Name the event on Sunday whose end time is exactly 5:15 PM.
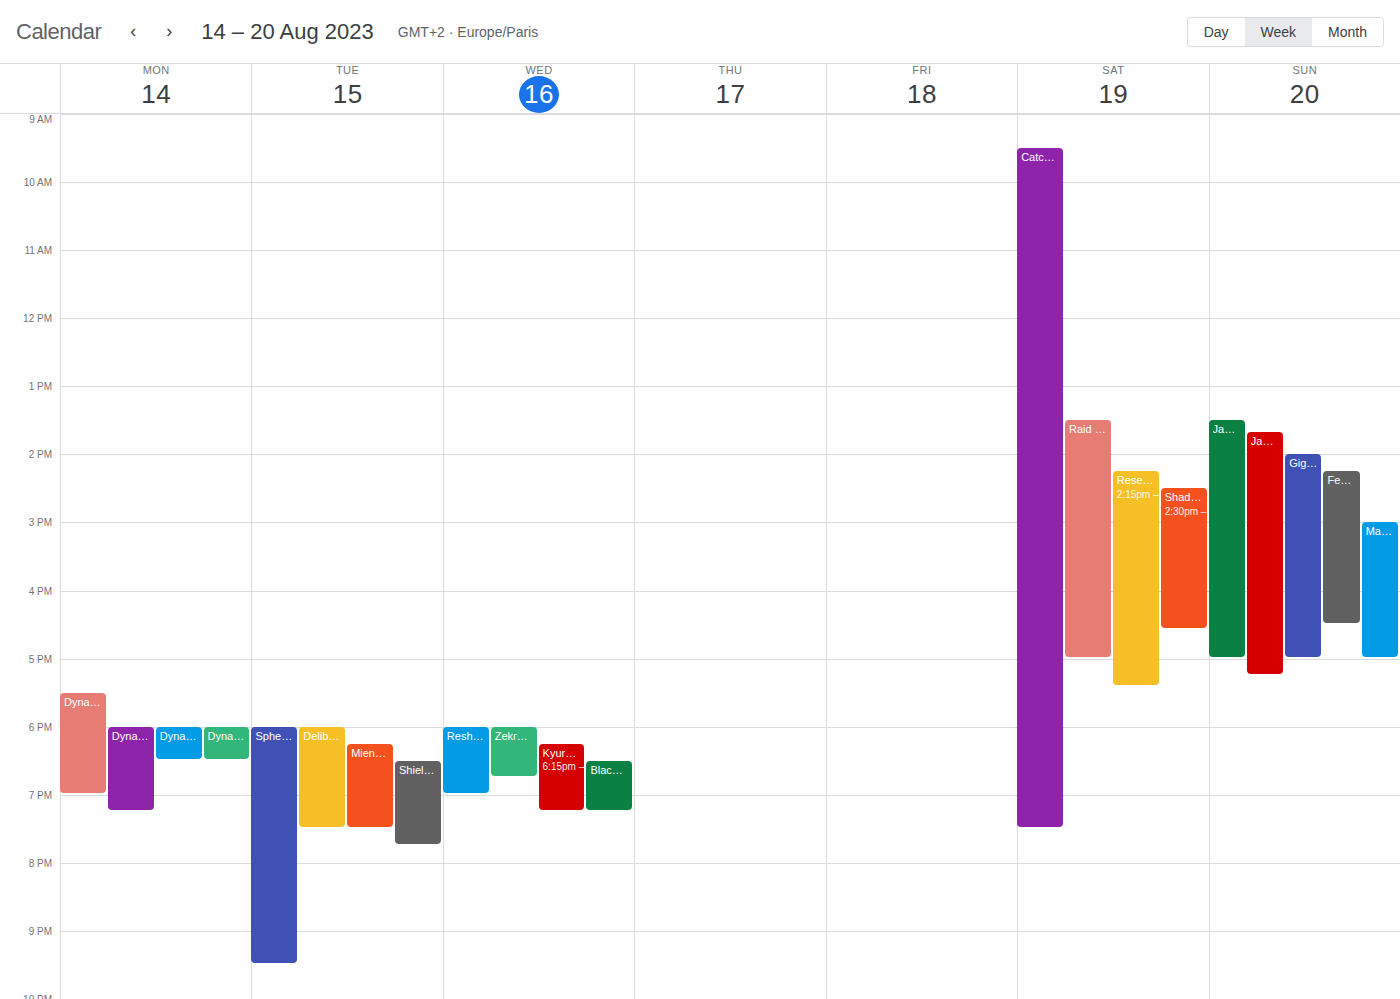
"January Community Day Clas"